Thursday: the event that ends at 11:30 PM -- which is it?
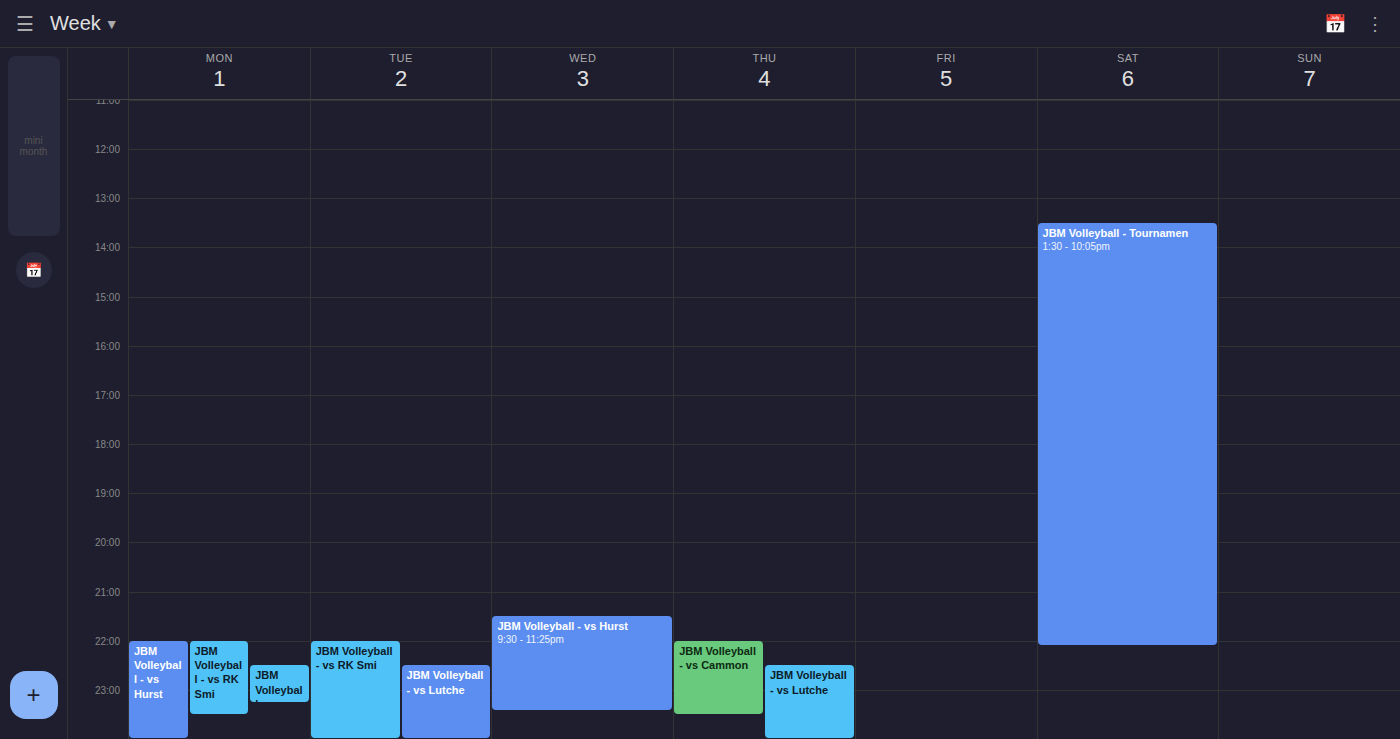
"JBM Volleyball - vs Cammon"